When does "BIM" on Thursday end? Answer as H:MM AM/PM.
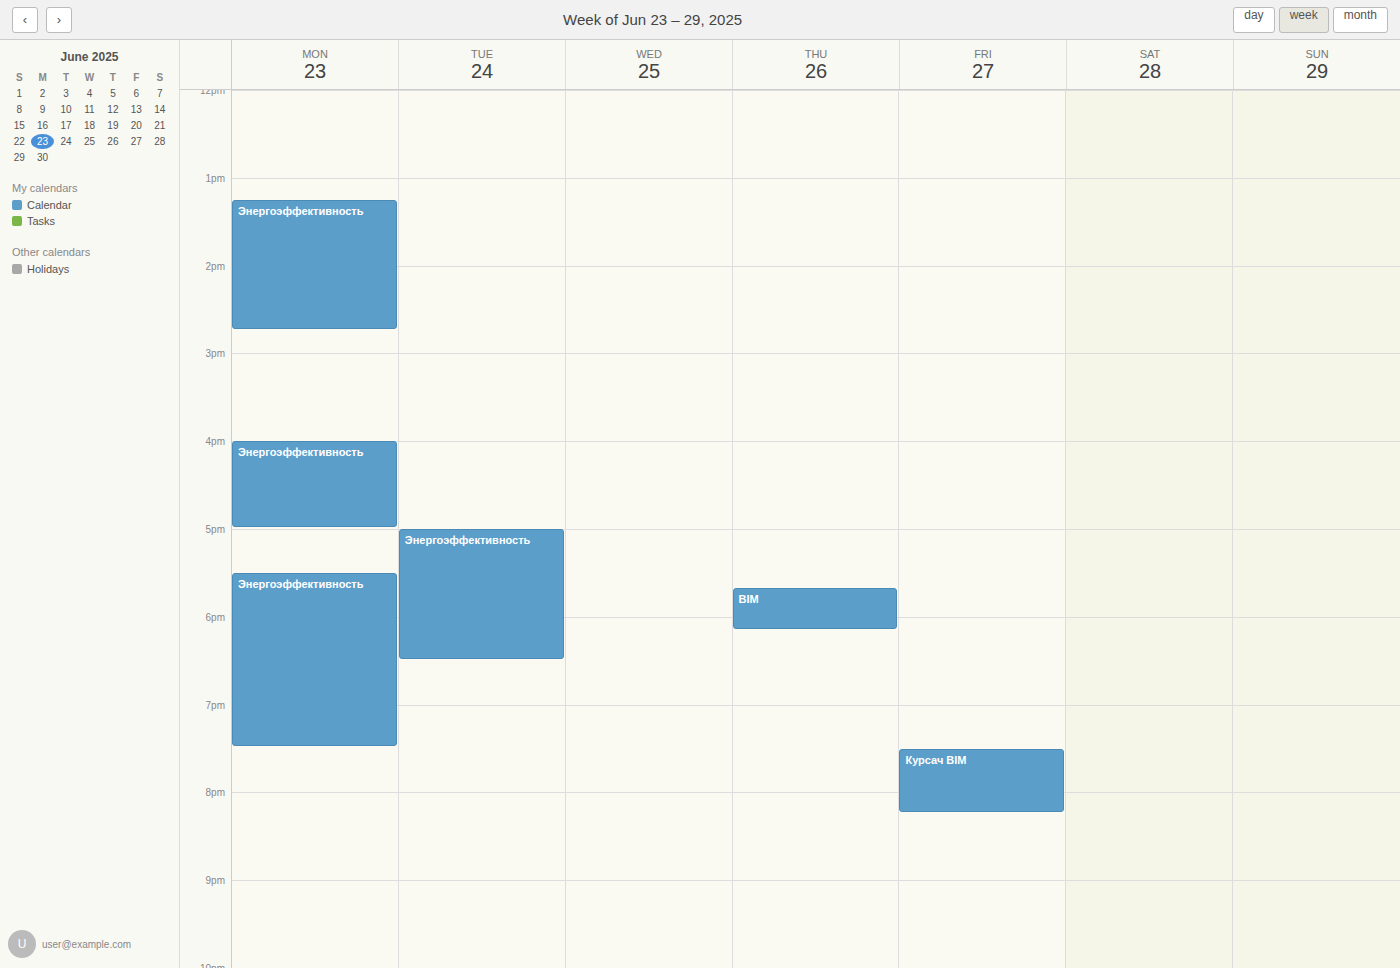
6:10 PM